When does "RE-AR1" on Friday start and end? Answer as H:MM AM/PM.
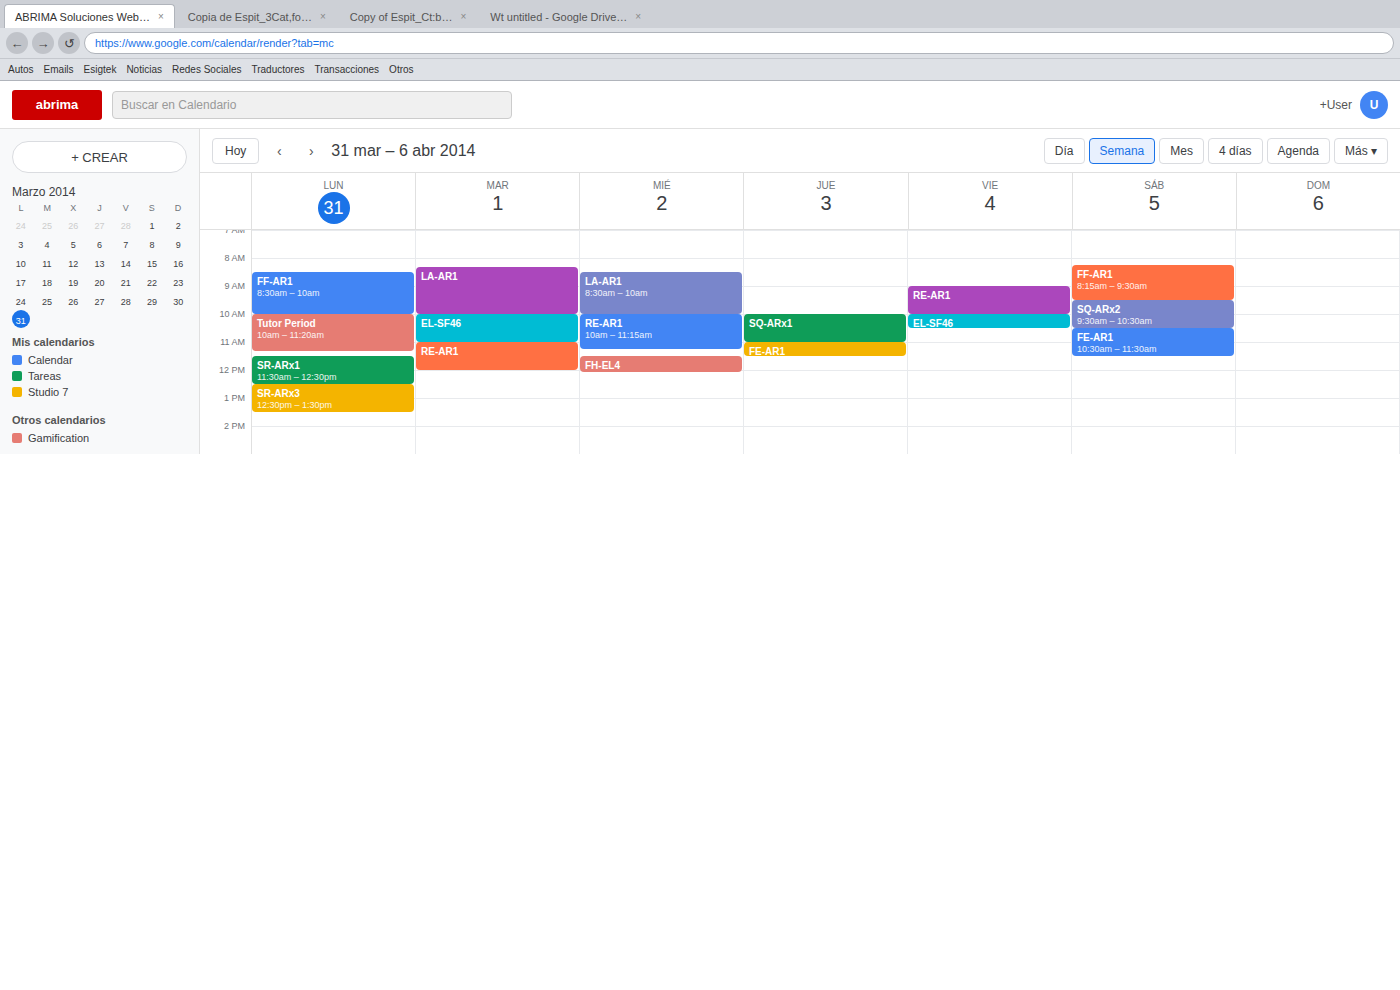
9:00 AM to 10:00 AM